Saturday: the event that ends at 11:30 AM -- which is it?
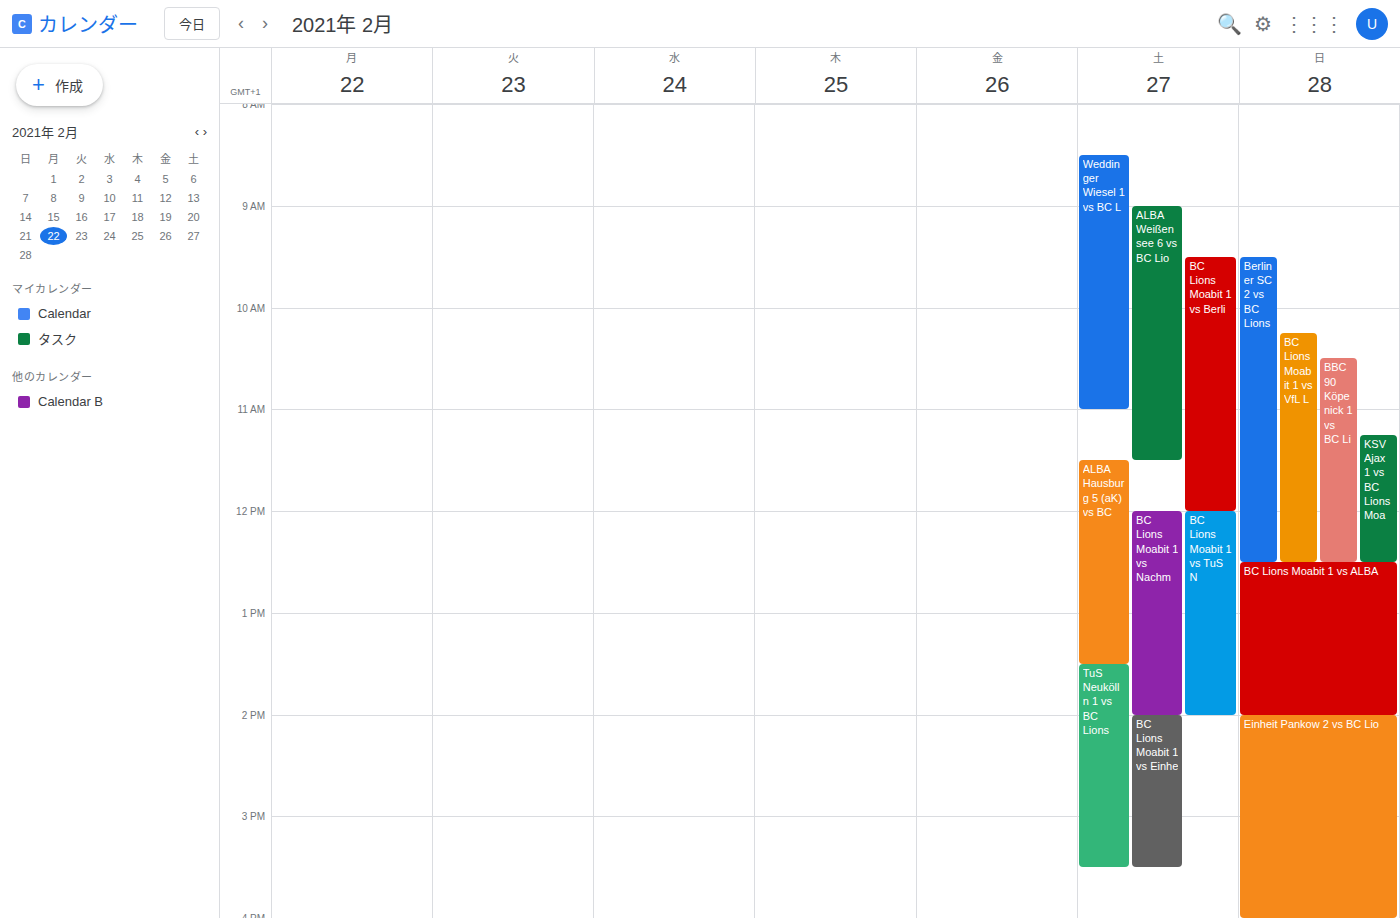
"ALBA Weißensee 6 vs BC Lio"